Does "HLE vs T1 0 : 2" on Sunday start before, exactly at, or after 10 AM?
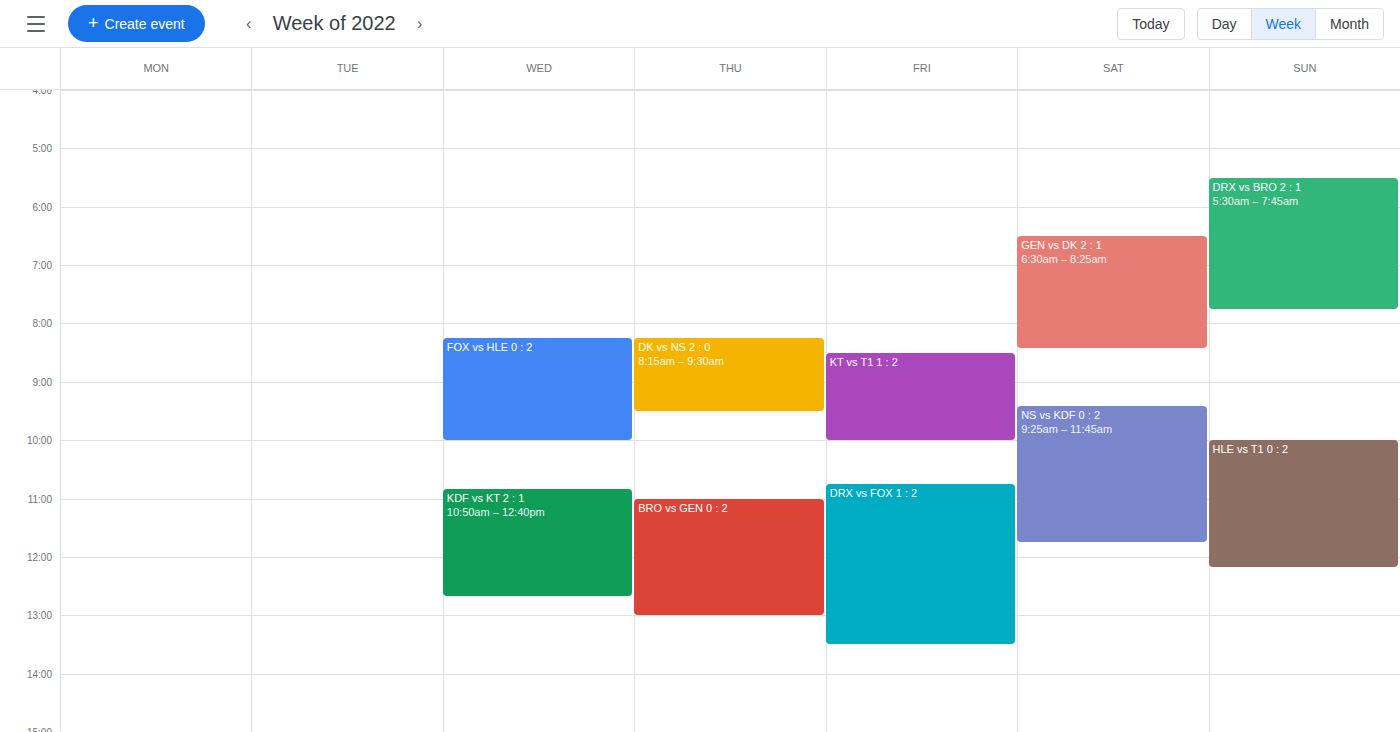
10:00 AM -- exactly at 10 AM, on the 10 AM line.